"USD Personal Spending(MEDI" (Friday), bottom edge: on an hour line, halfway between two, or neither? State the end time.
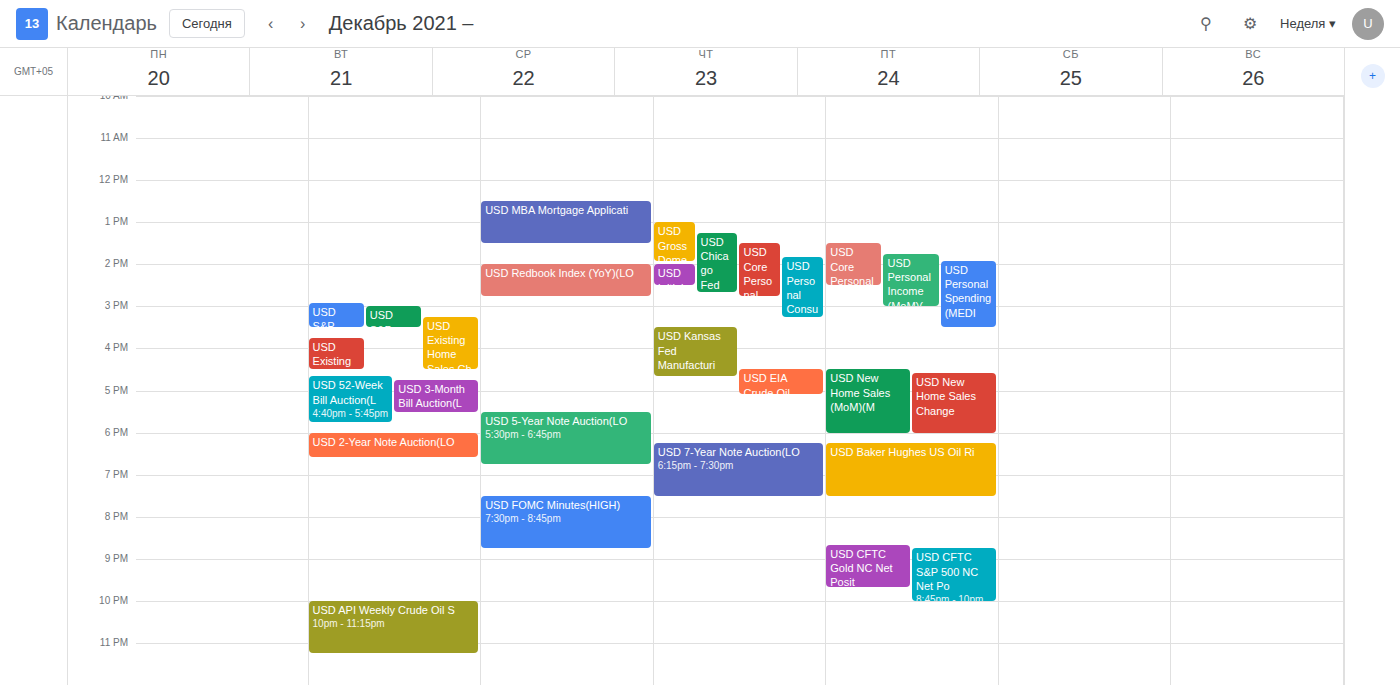
3:30 PM -- halfway between the 3 PM and 4 PM lines.